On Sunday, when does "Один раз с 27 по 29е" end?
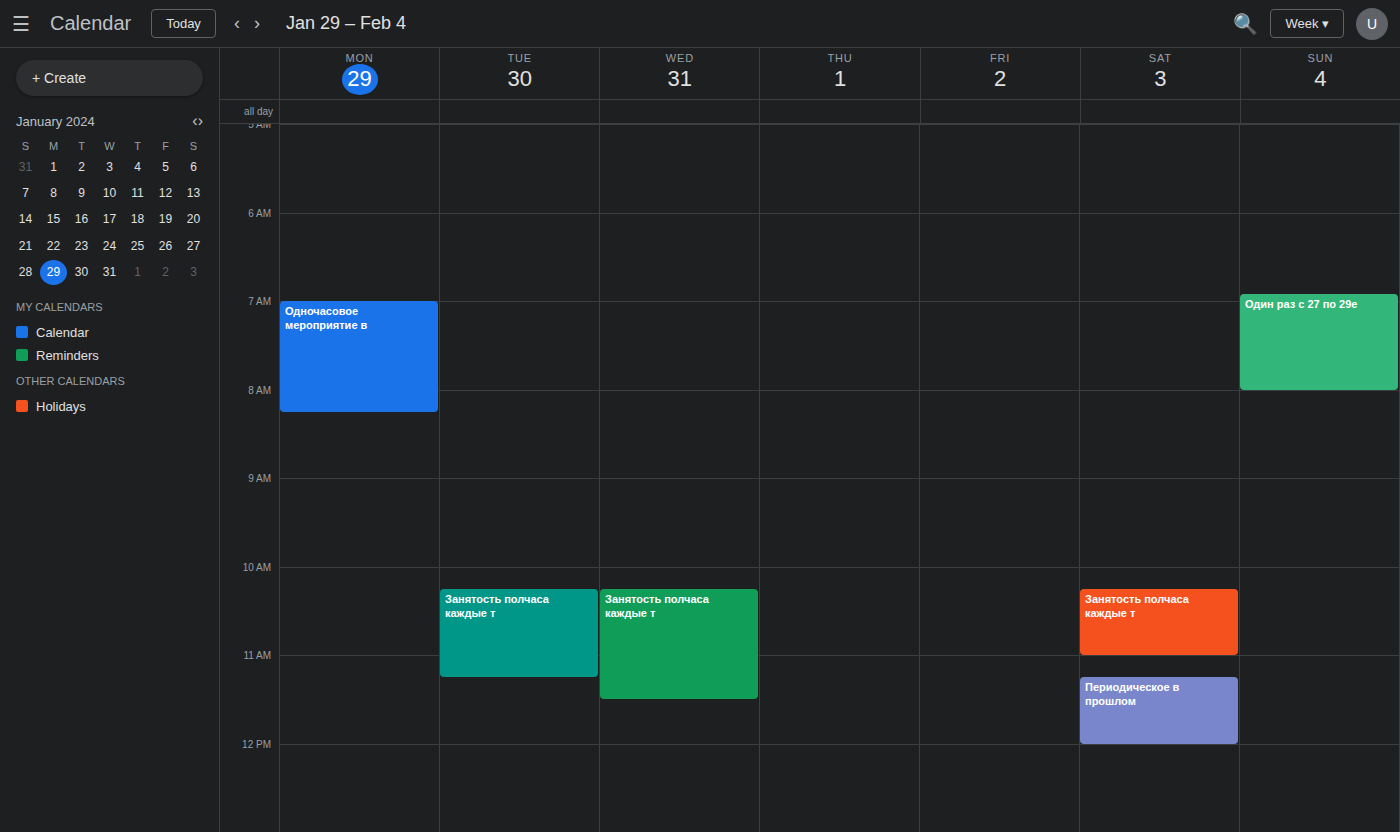
8:00 AM